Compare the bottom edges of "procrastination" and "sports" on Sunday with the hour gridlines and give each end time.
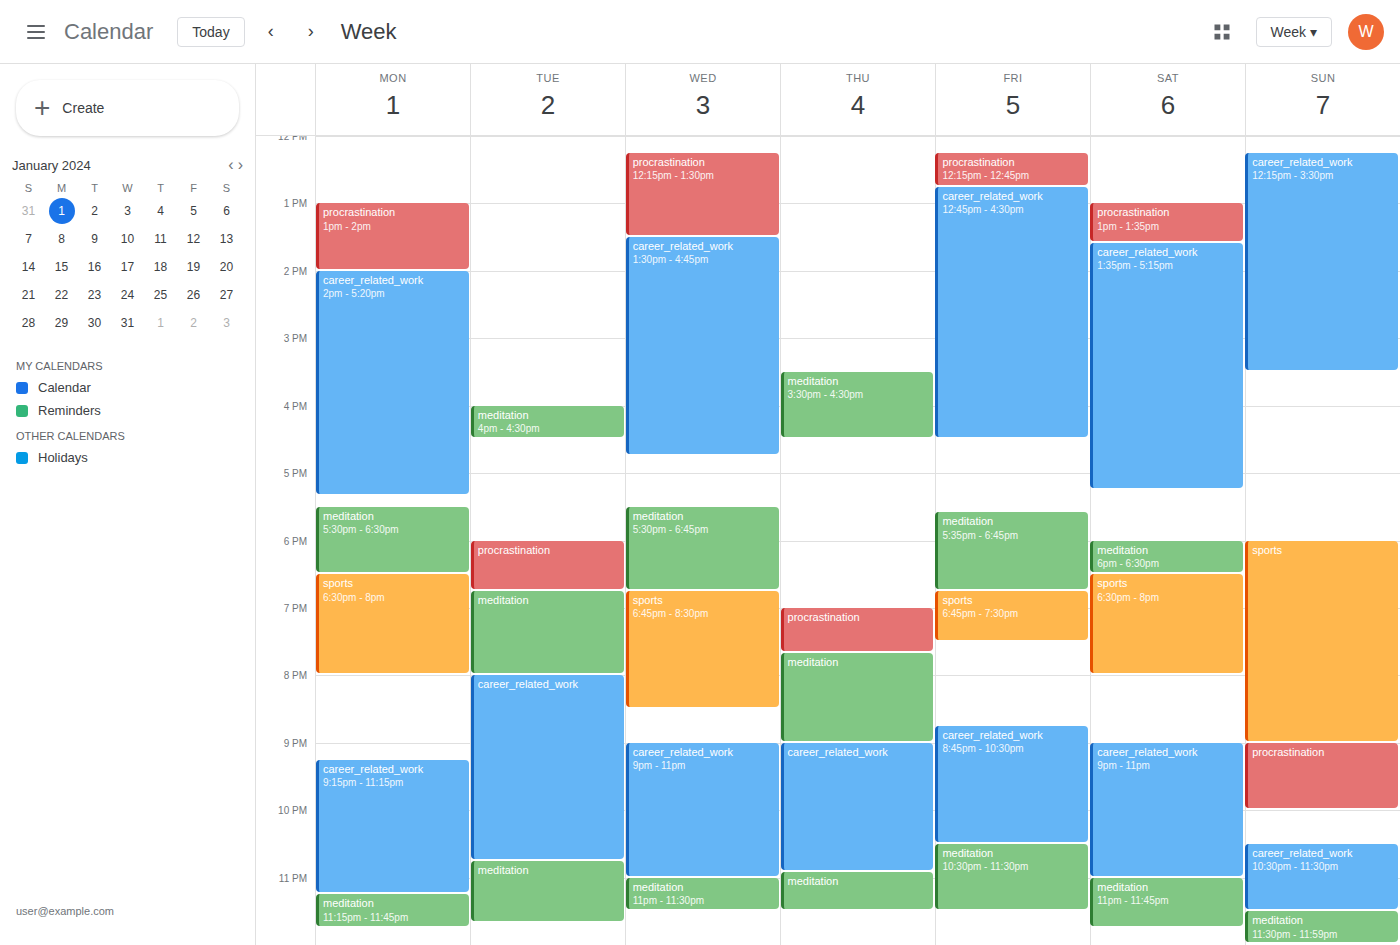
"procrastination": 10:00 PM, exactly on the 10 PM line. "sports": 9:00 PM, exactly on the 9 PM line.